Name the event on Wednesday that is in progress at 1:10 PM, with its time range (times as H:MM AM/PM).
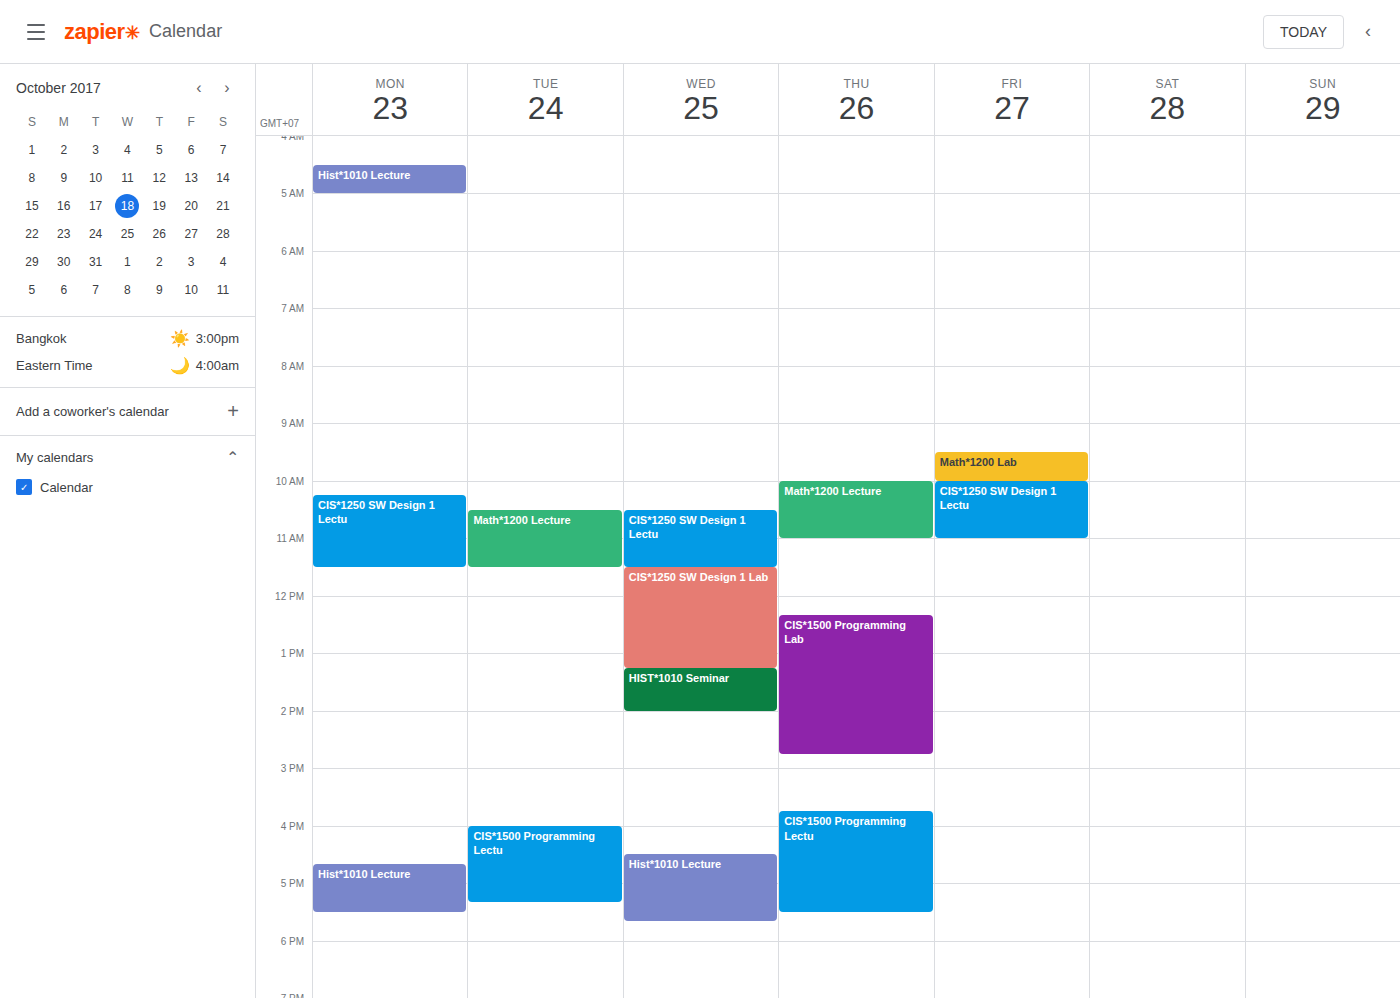
"CIS*1250 SW Design 1 Lab", 11:30 AM to 1:15 PM